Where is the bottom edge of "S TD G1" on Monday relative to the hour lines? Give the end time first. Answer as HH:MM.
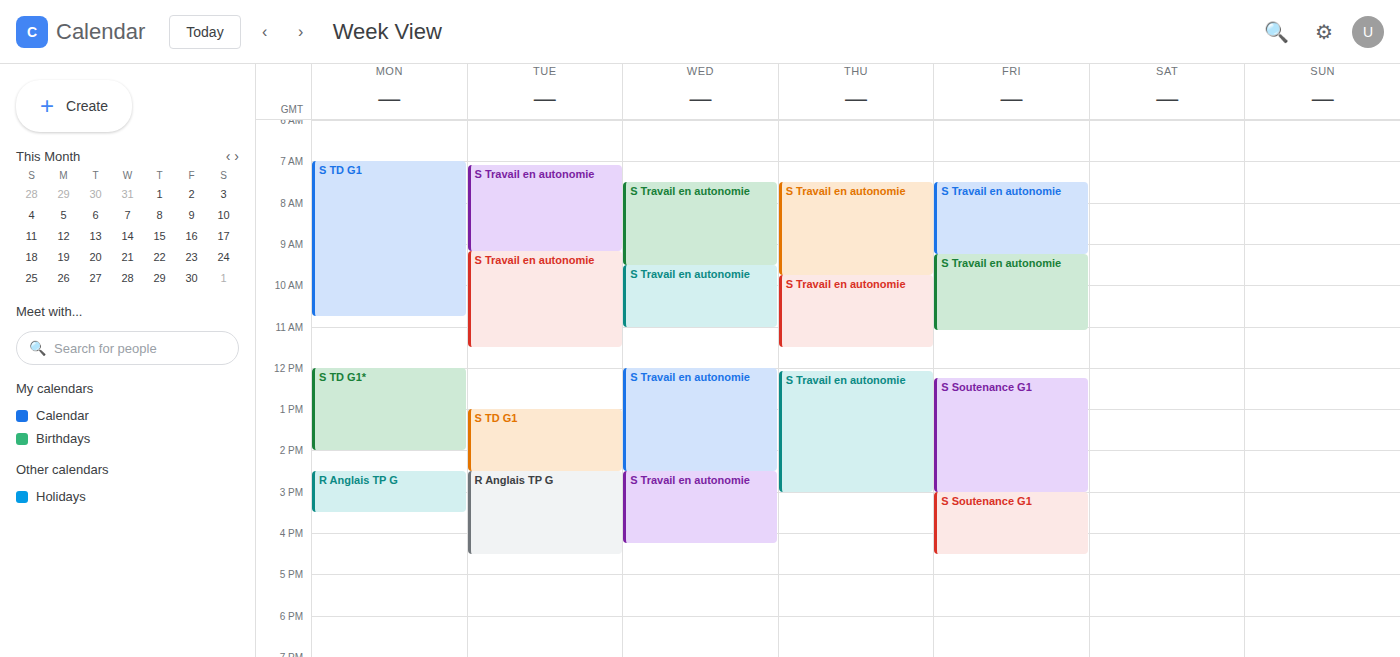
10:45 -- neither: three quarters of the way from the 10:00 line to the 11:00 line.